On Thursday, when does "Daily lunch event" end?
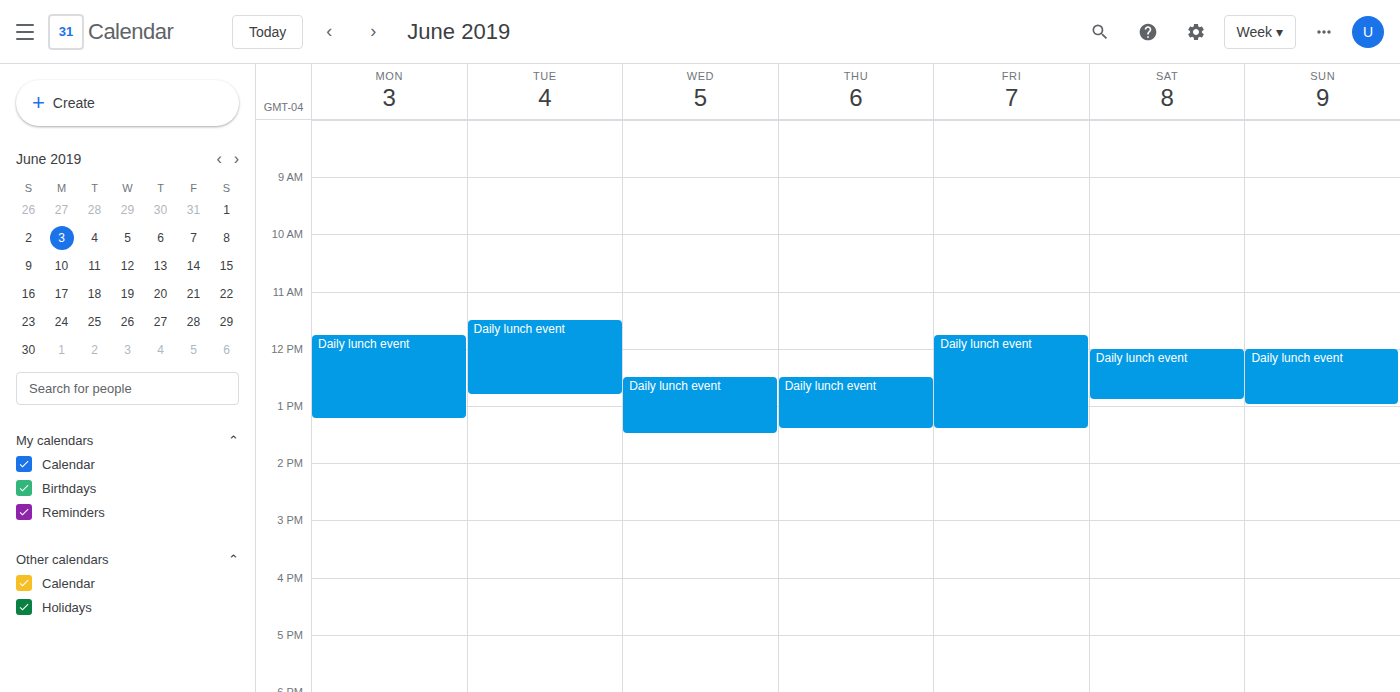
1:25 PM